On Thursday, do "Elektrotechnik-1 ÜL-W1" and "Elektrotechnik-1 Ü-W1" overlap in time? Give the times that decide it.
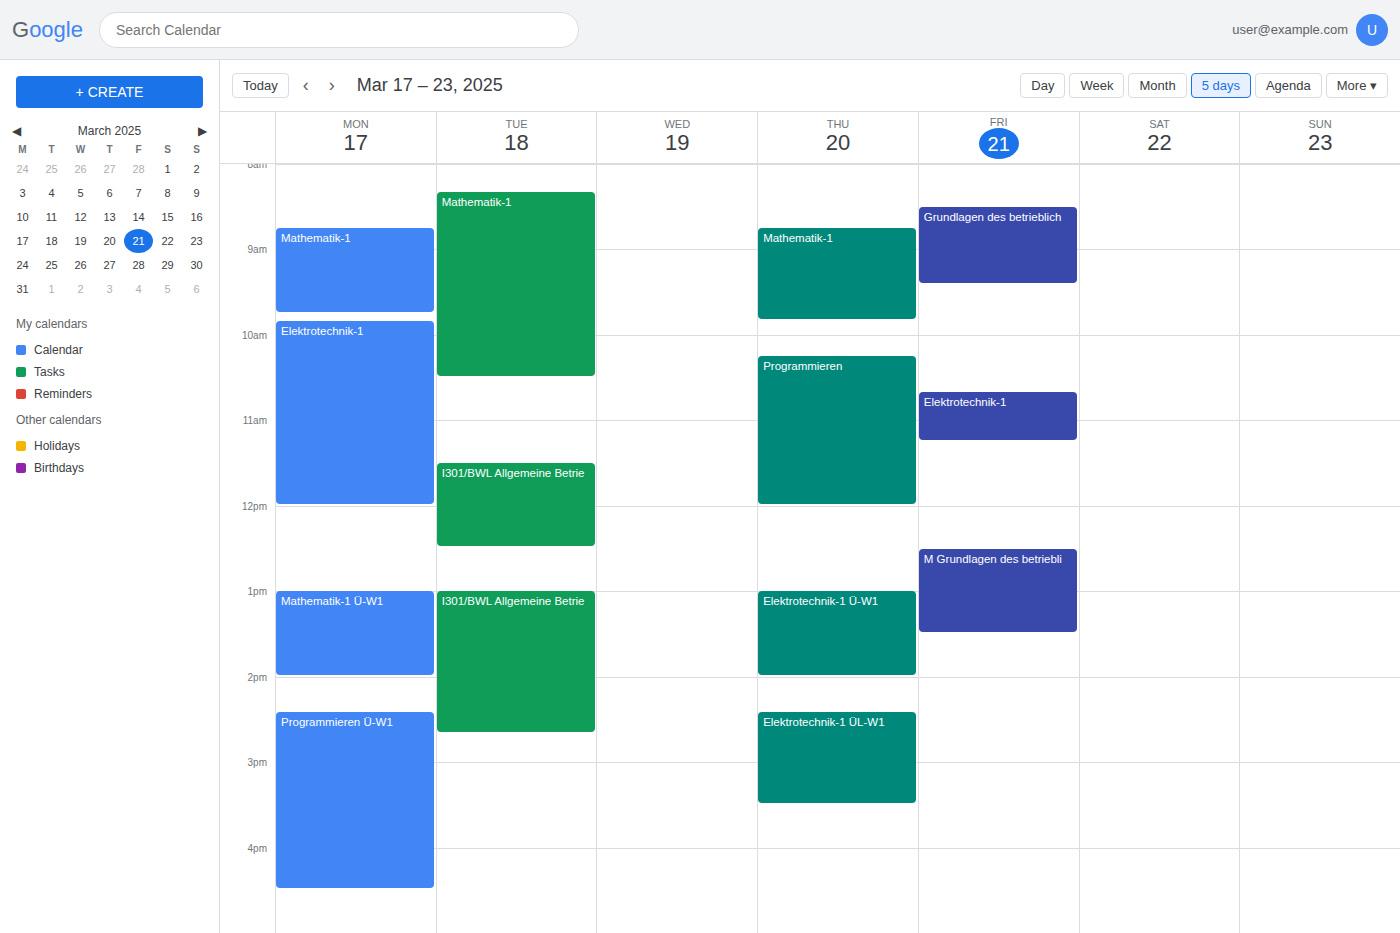
"Elektrotechnik-1 Ü-W1" ends at 2:00 PM and "Elektrotechnik-1 ÜL-W1" starts at 2:25 PM -- no overlap.